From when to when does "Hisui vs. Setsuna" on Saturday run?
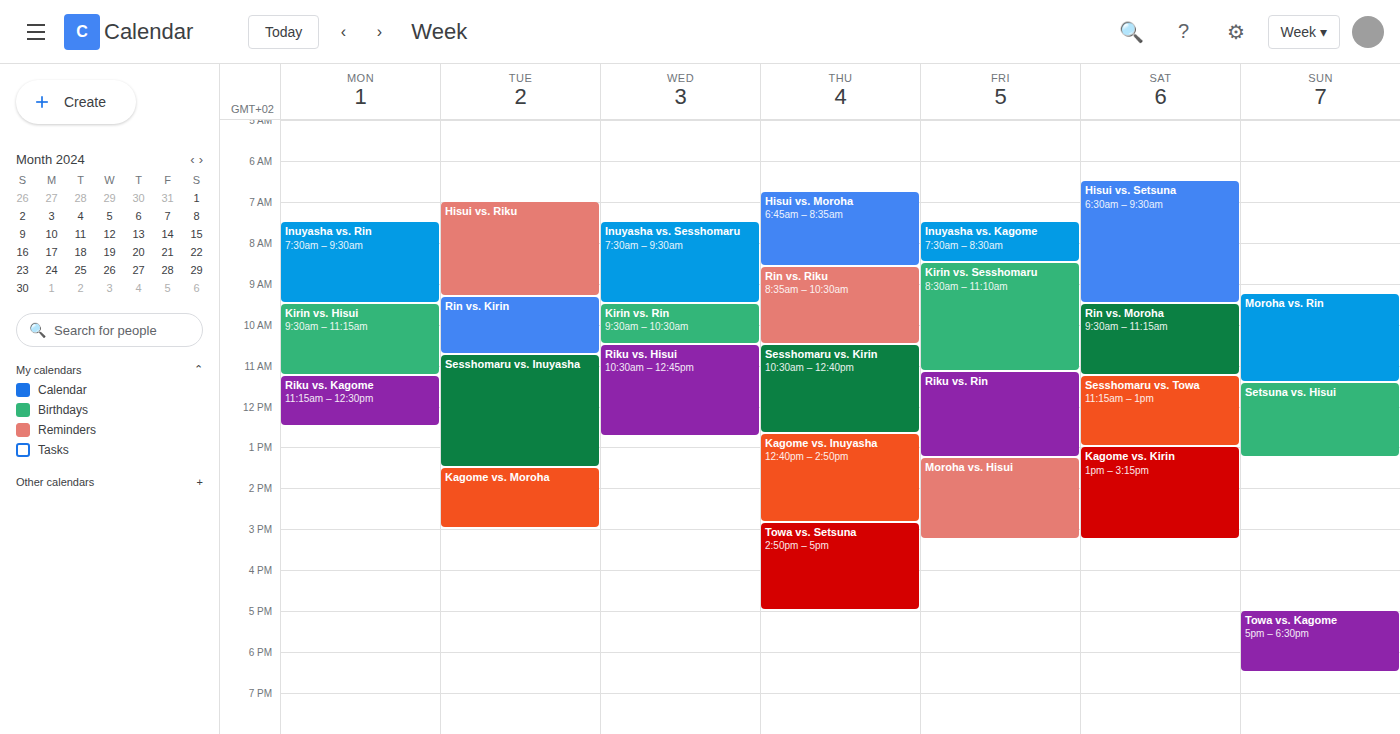
6:30 AM to 9:30 AM